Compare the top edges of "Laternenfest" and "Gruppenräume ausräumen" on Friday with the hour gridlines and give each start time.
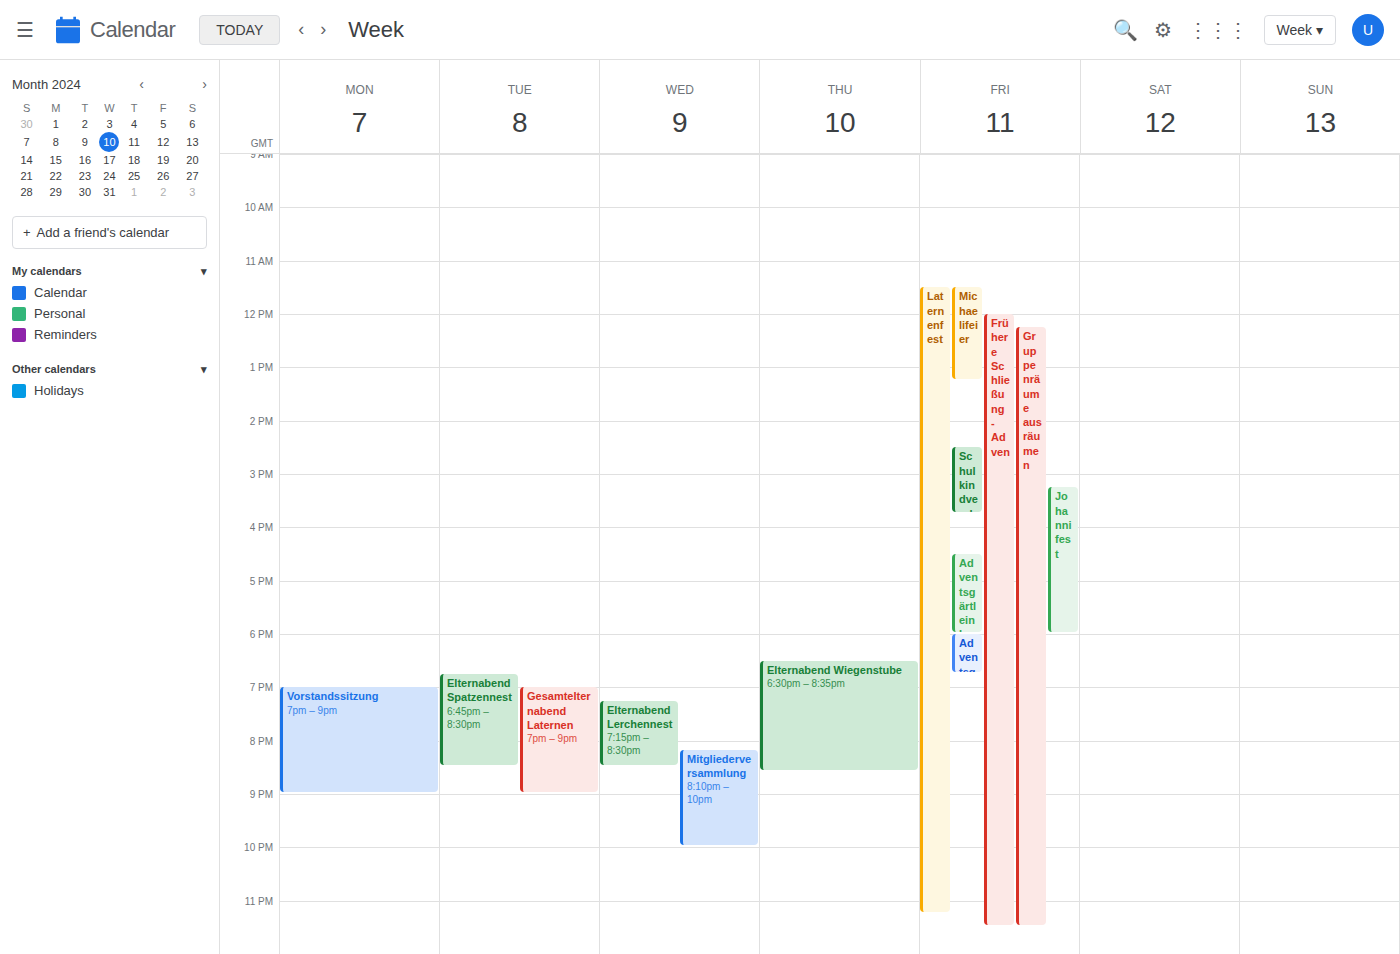
"Laternenfest": 11:30 AM, halfway between the 11 AM and 12 PM lines. "Gruppenräume ausräumen": 12:15 PM, neither: a quarter of the way from the 12 PM line to the 1 PM line.